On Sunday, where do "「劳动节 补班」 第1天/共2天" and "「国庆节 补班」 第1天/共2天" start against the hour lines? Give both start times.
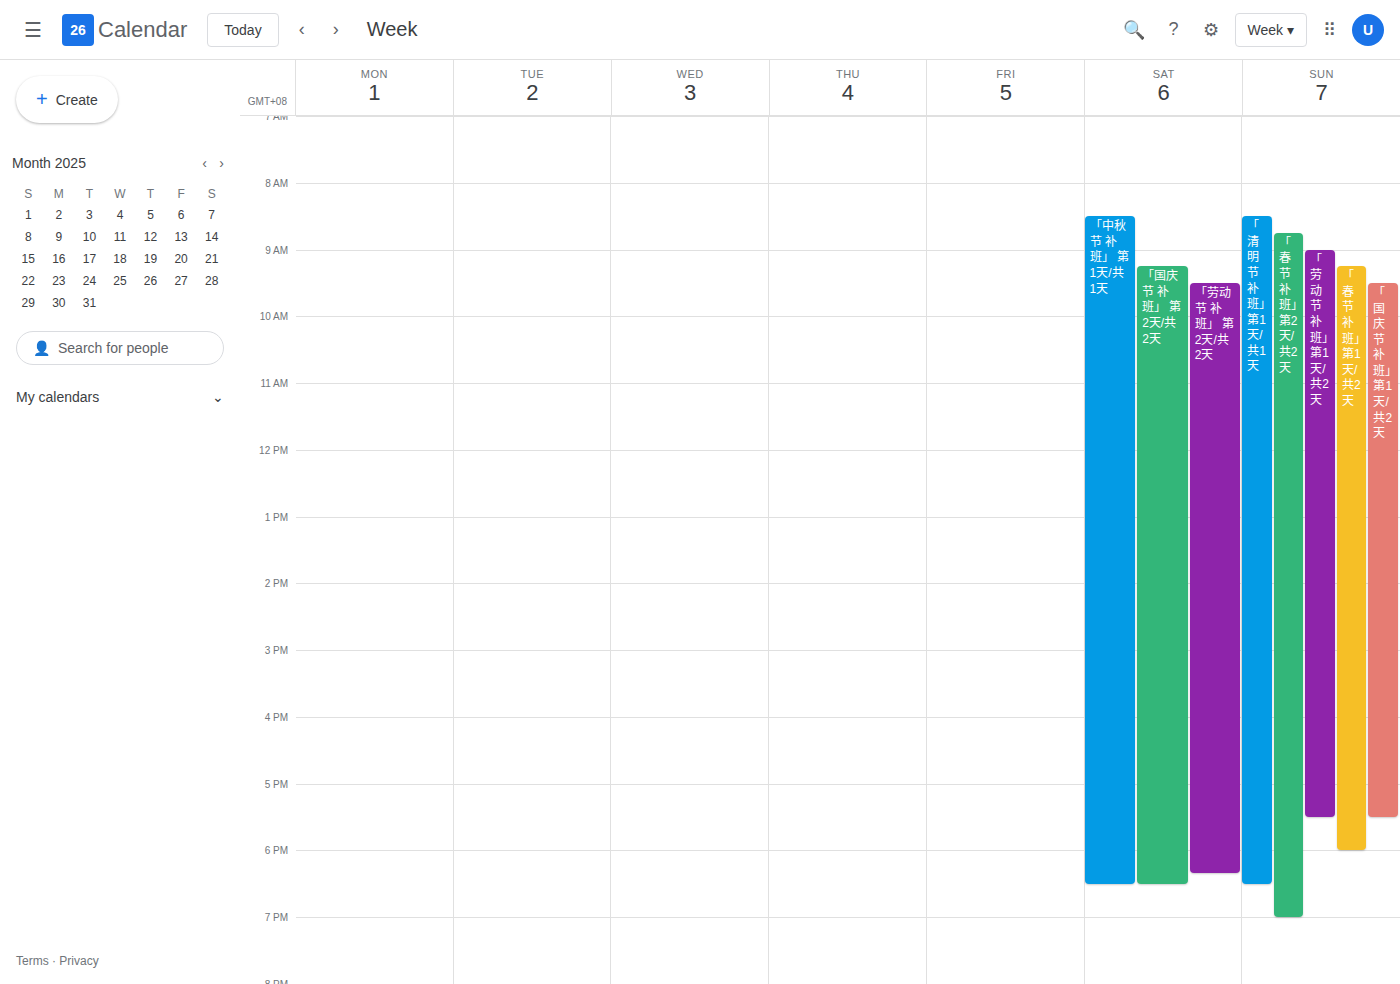
"「劳动节 补班」 第1天/共2天": 9:00 AM, exactly on the 9 AM line. "「国庆节 补班」 第1天/共2天": 9:30 AM, halfway between the 9 AM and 10 AM lines.